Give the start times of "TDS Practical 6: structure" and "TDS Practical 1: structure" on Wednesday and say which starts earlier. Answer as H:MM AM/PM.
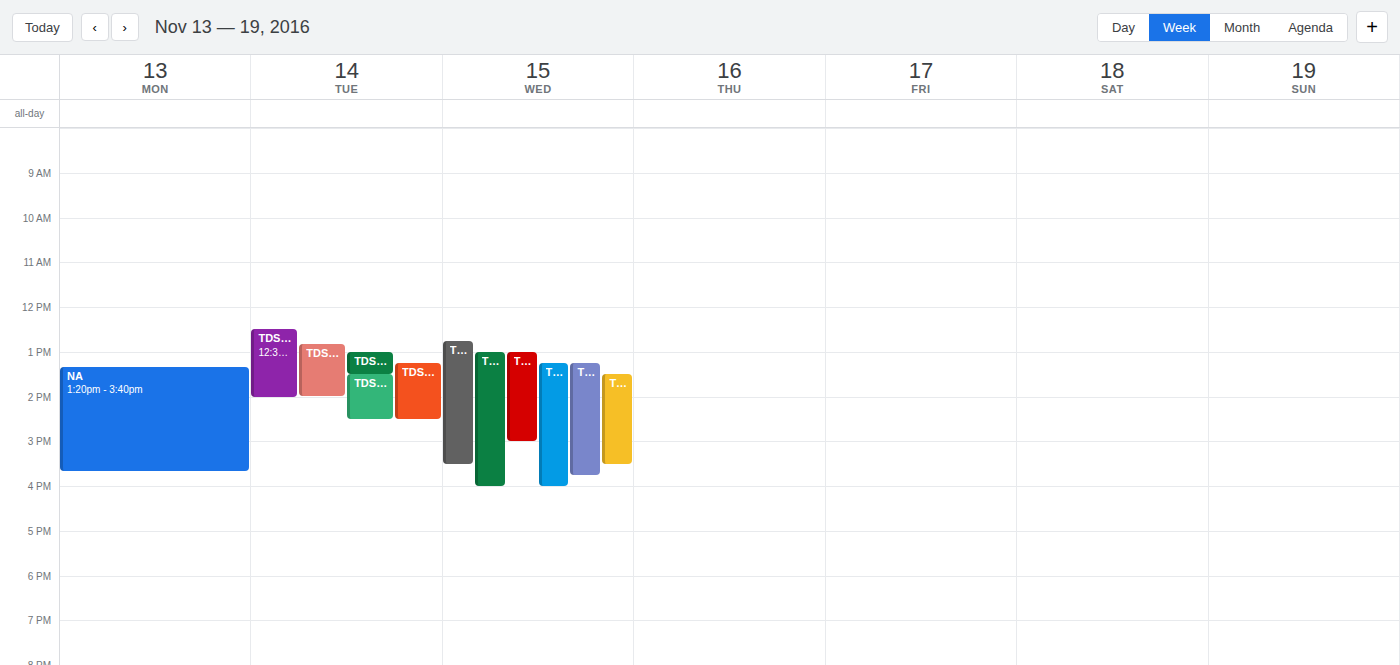
"TDS Practical 1: structure" 1:15 PM; "TDS Practical 6: structure" 1:30 PM.